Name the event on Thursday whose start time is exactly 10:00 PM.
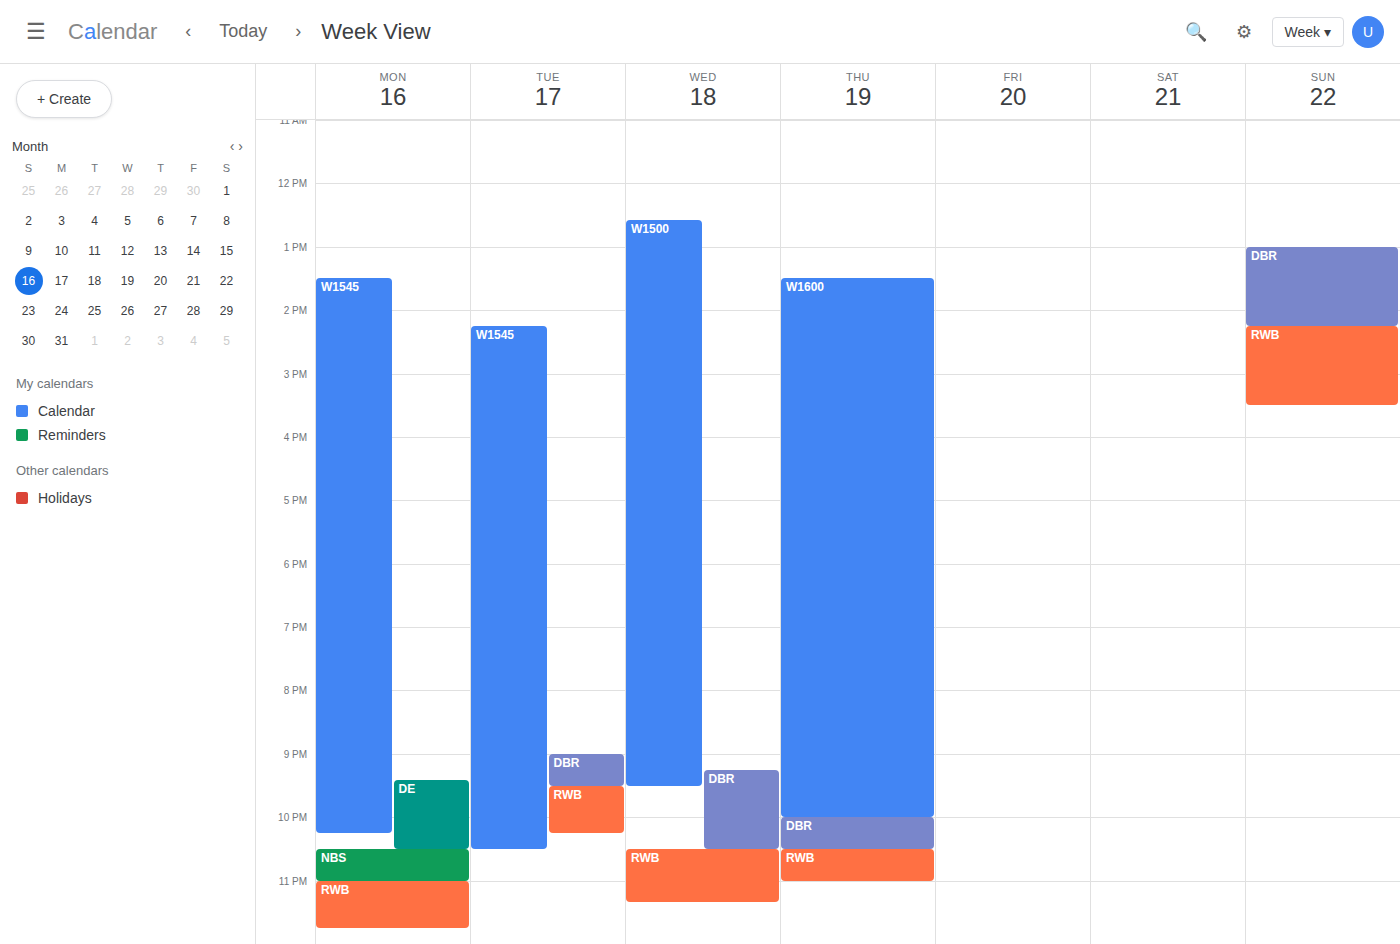
"DBR"